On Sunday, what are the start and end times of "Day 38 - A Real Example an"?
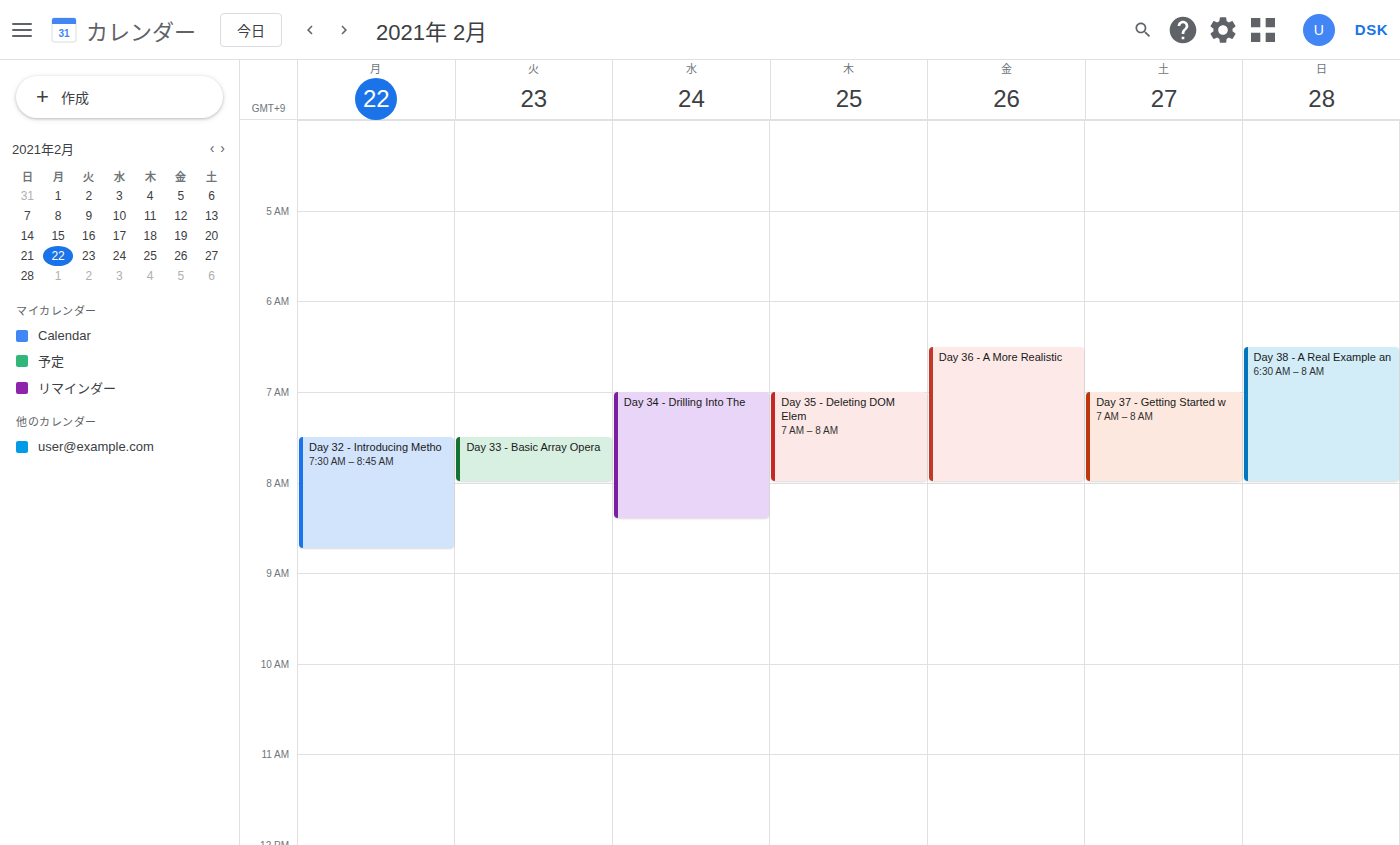
6:30 AM to 8:00 AM